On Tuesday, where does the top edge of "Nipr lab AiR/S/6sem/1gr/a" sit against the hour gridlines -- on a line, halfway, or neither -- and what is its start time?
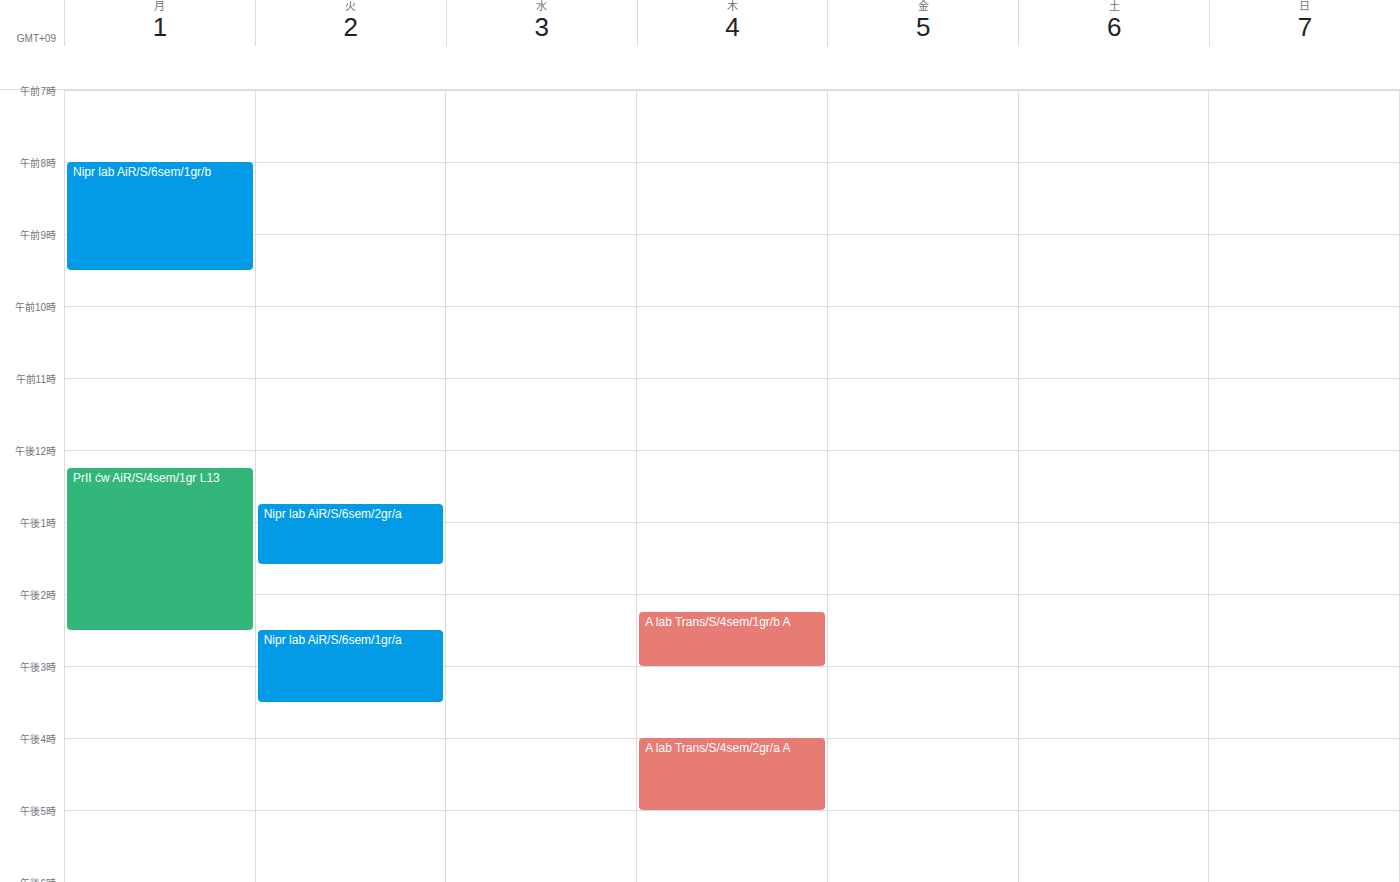
2:30 PM -- halfway between the 2 PM and 3 PM lines.